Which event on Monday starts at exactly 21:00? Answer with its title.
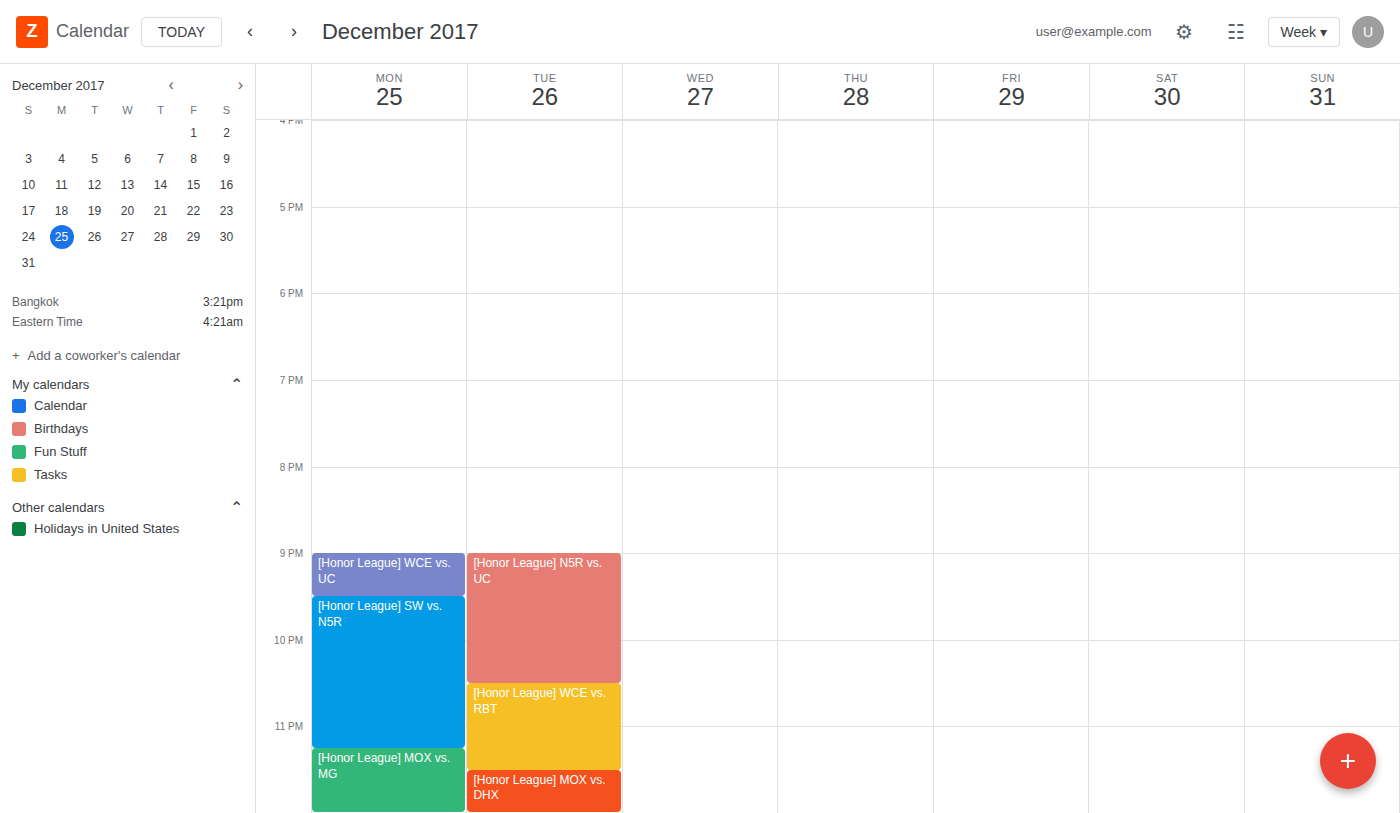
"[Honor League] WCE vs. UC"